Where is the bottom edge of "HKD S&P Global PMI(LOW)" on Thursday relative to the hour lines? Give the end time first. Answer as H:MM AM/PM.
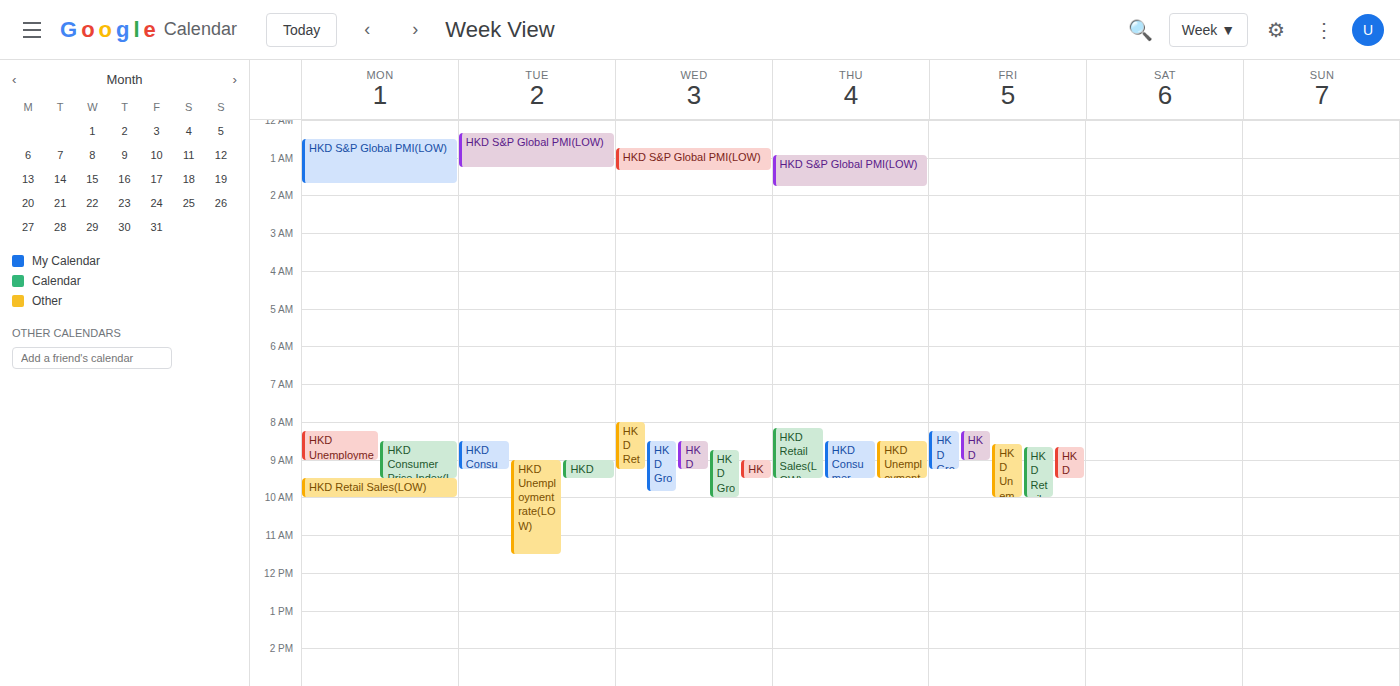
1:45 AM -- neither: three quarters of the way from the 1 AM line to the 2 AM line.